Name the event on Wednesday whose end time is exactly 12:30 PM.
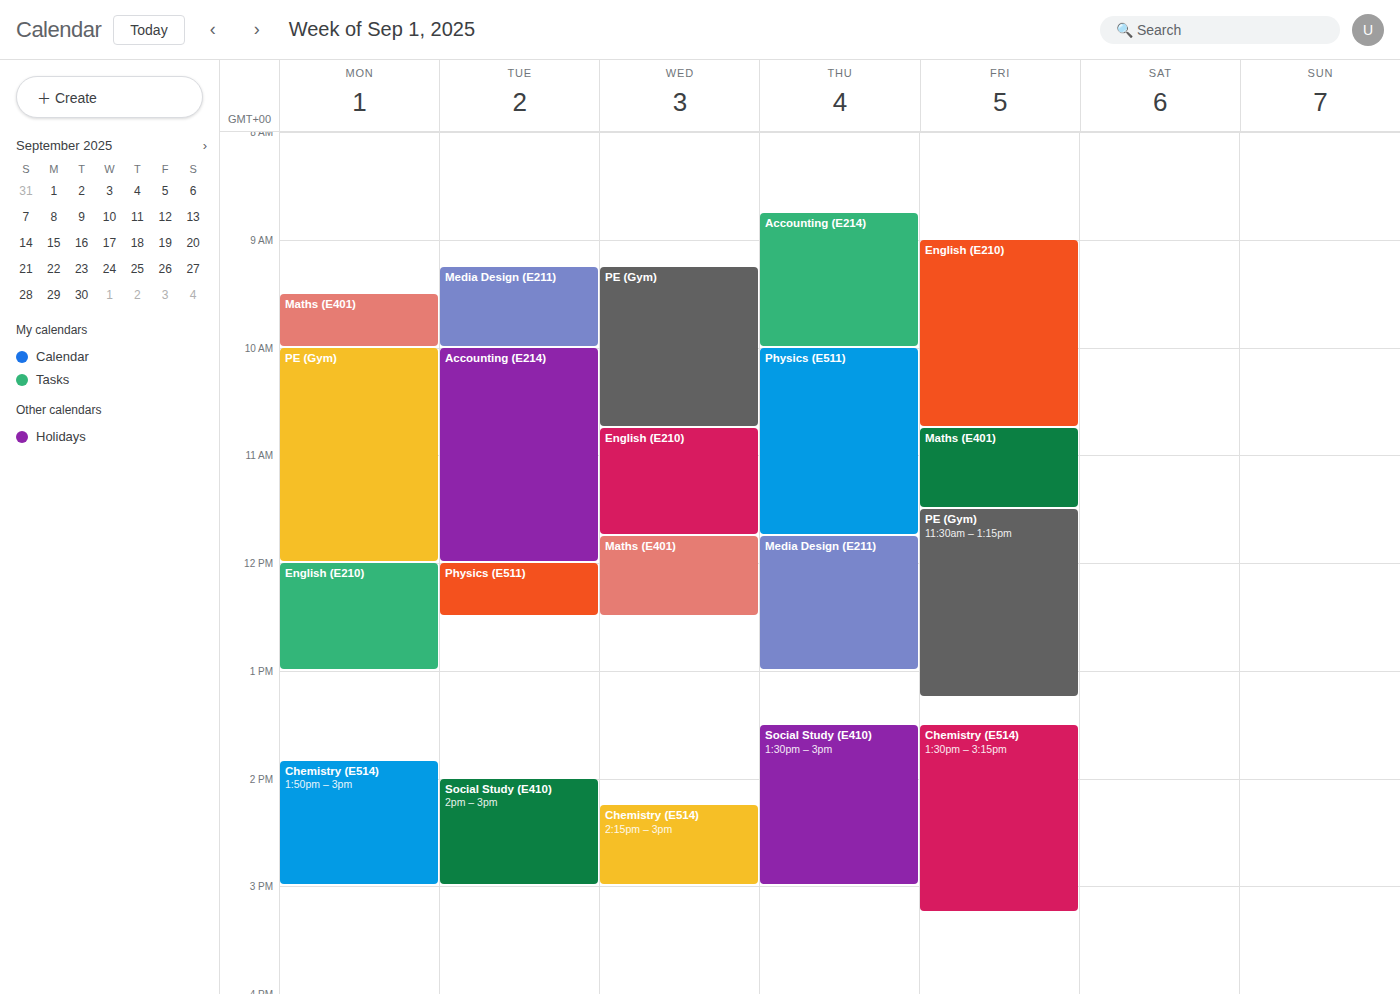
"Maths (E401)"